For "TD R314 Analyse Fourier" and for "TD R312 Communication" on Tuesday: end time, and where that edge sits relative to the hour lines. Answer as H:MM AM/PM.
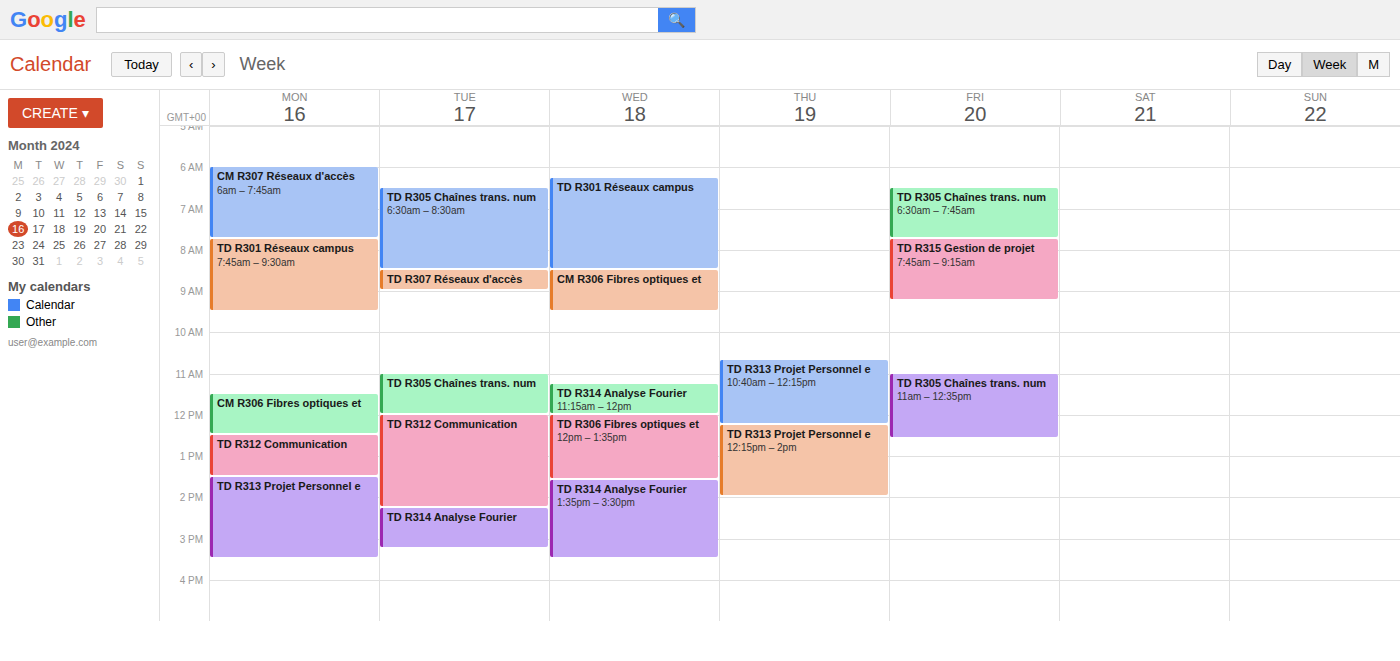
"TD R314 Analyse Fourier": 3:15 PM, neither: a quarter of the way from the 3 PM line to the 4 PM line. "TD R312 Communication": 2:15 PM, neither: a quarter of the way from the 2 PM line to the 3 PM line.